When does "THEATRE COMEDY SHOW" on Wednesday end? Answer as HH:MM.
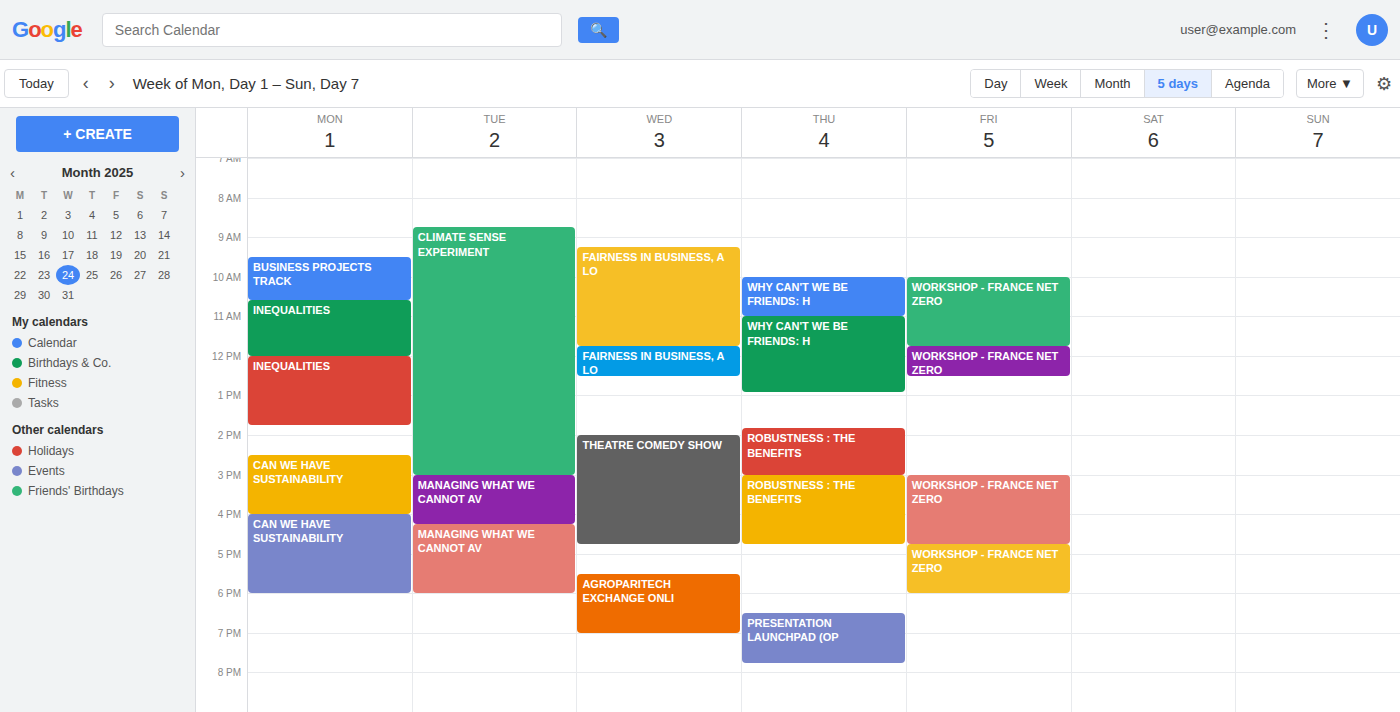
16:45